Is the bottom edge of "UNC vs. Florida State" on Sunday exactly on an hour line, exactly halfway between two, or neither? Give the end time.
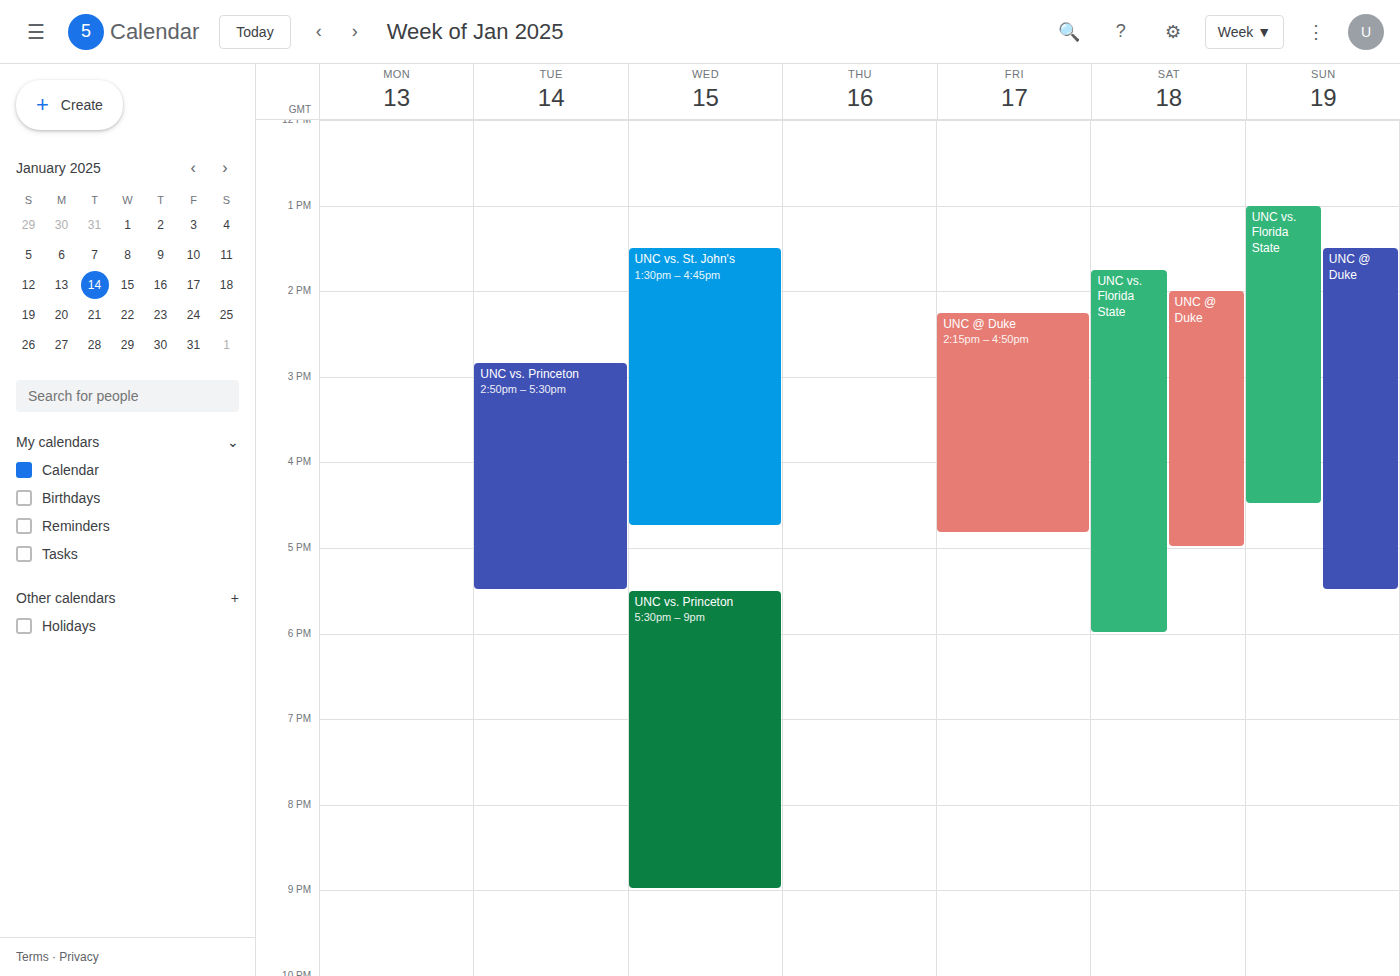
4:30 PM -- halfway between the 4 PM and 5 PM lines.